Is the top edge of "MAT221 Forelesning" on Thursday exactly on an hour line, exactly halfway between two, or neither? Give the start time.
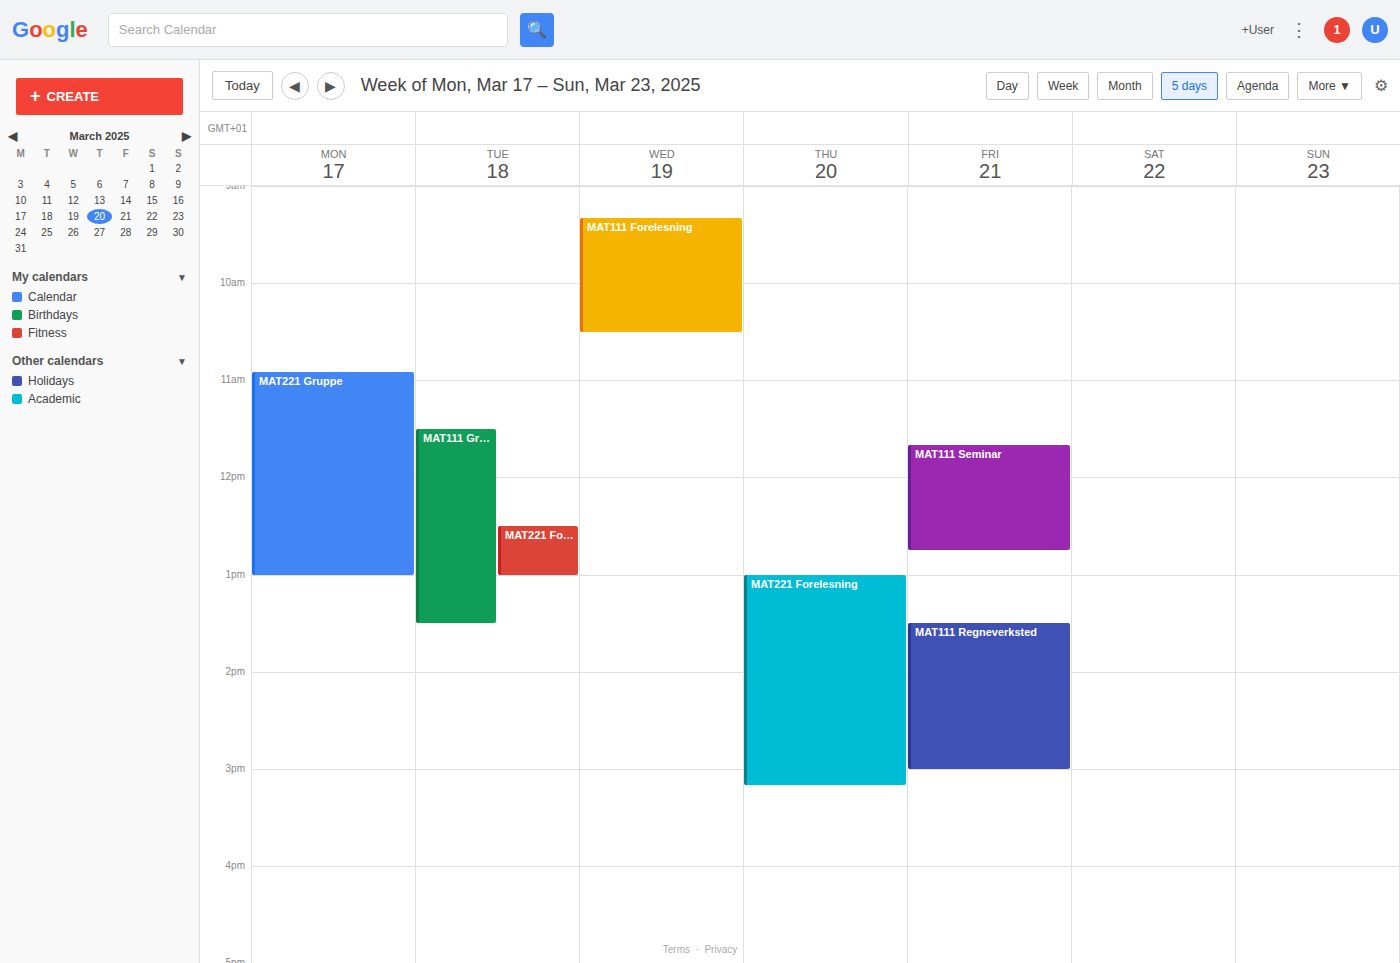
13:00 -- exactly on the 13:00 line.